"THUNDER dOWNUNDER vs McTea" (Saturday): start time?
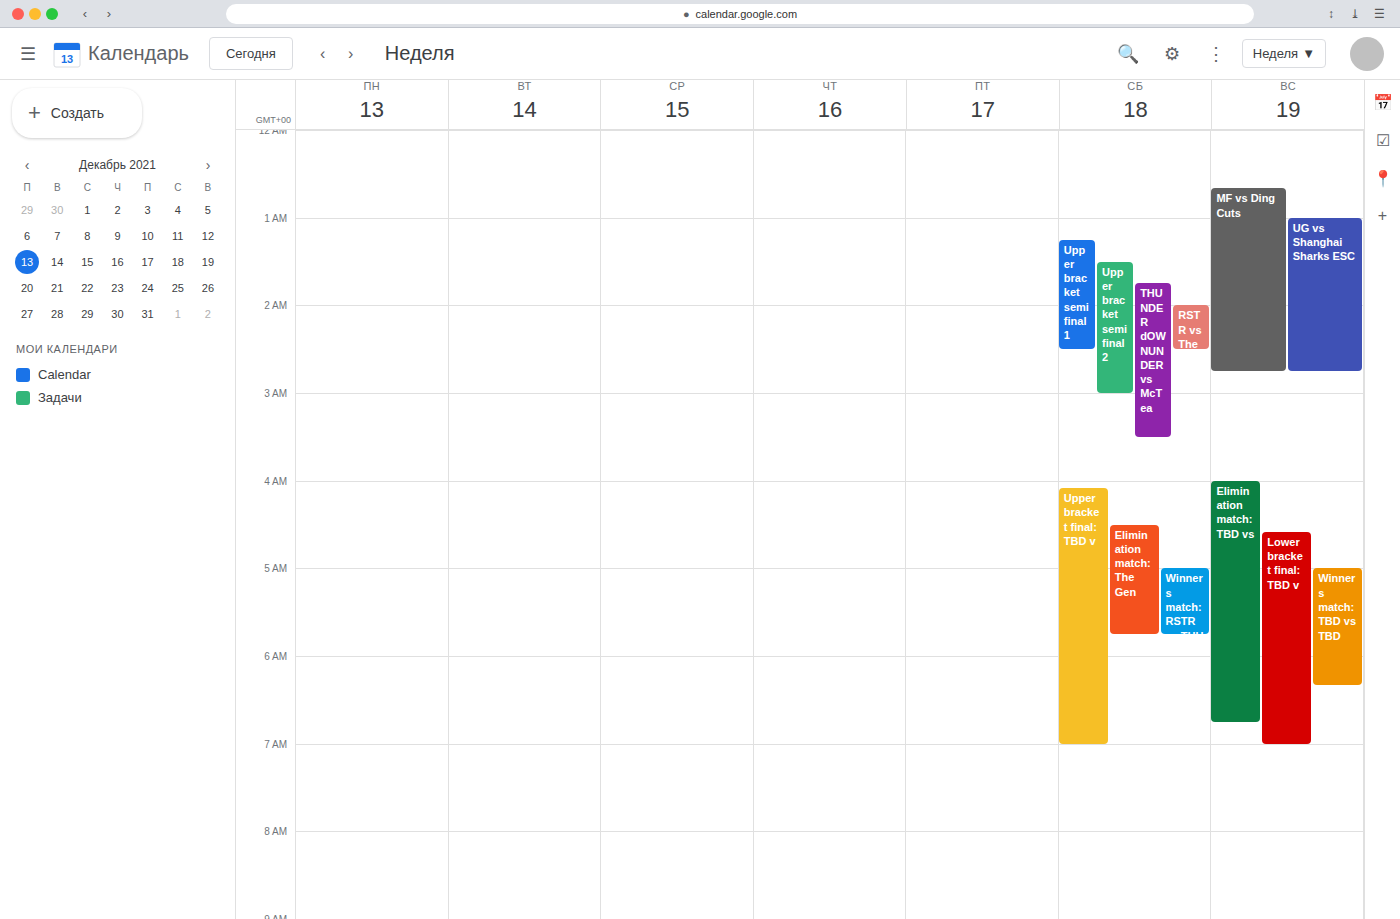
01:45